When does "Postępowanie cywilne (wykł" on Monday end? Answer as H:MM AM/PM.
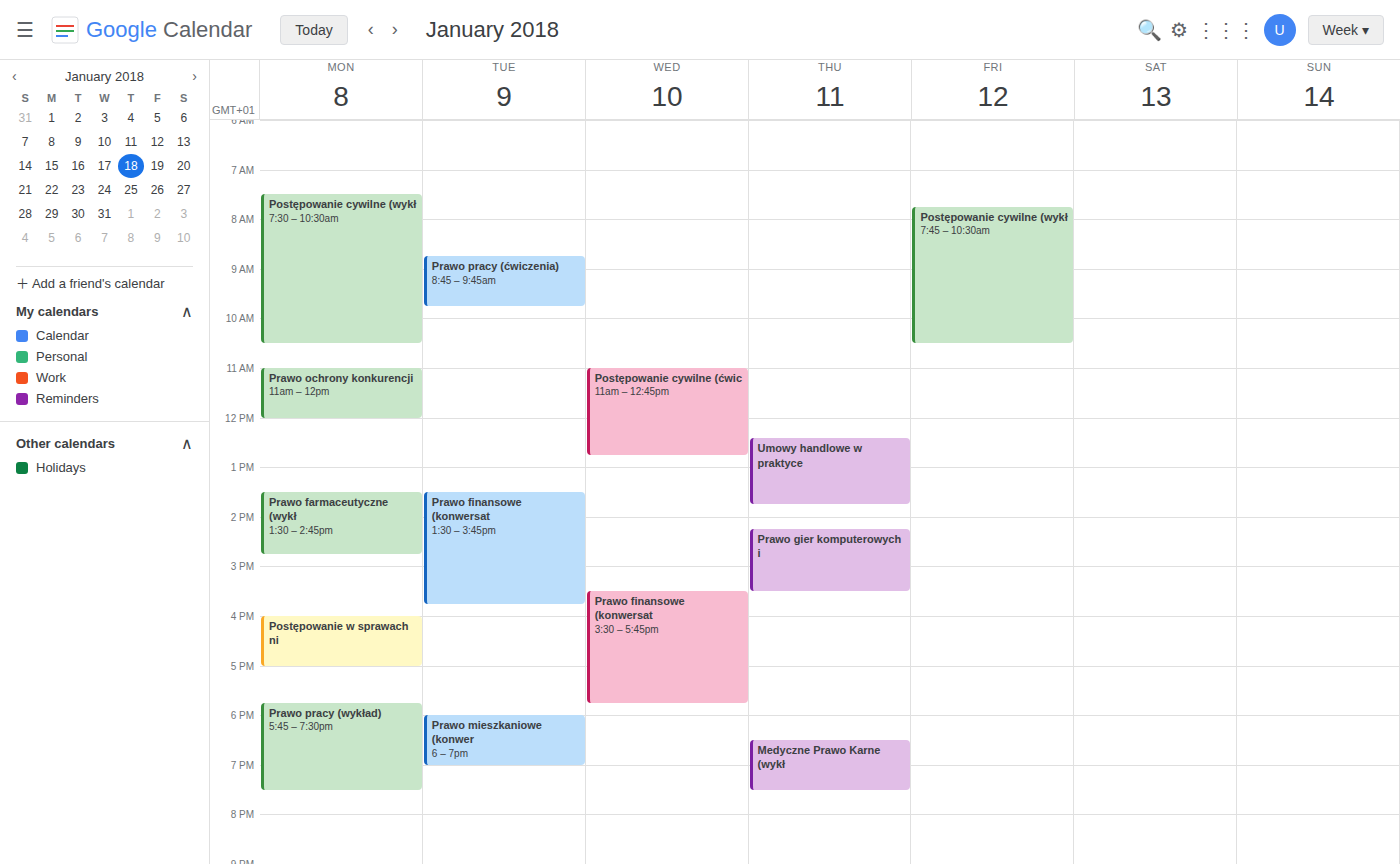
10:30 AM